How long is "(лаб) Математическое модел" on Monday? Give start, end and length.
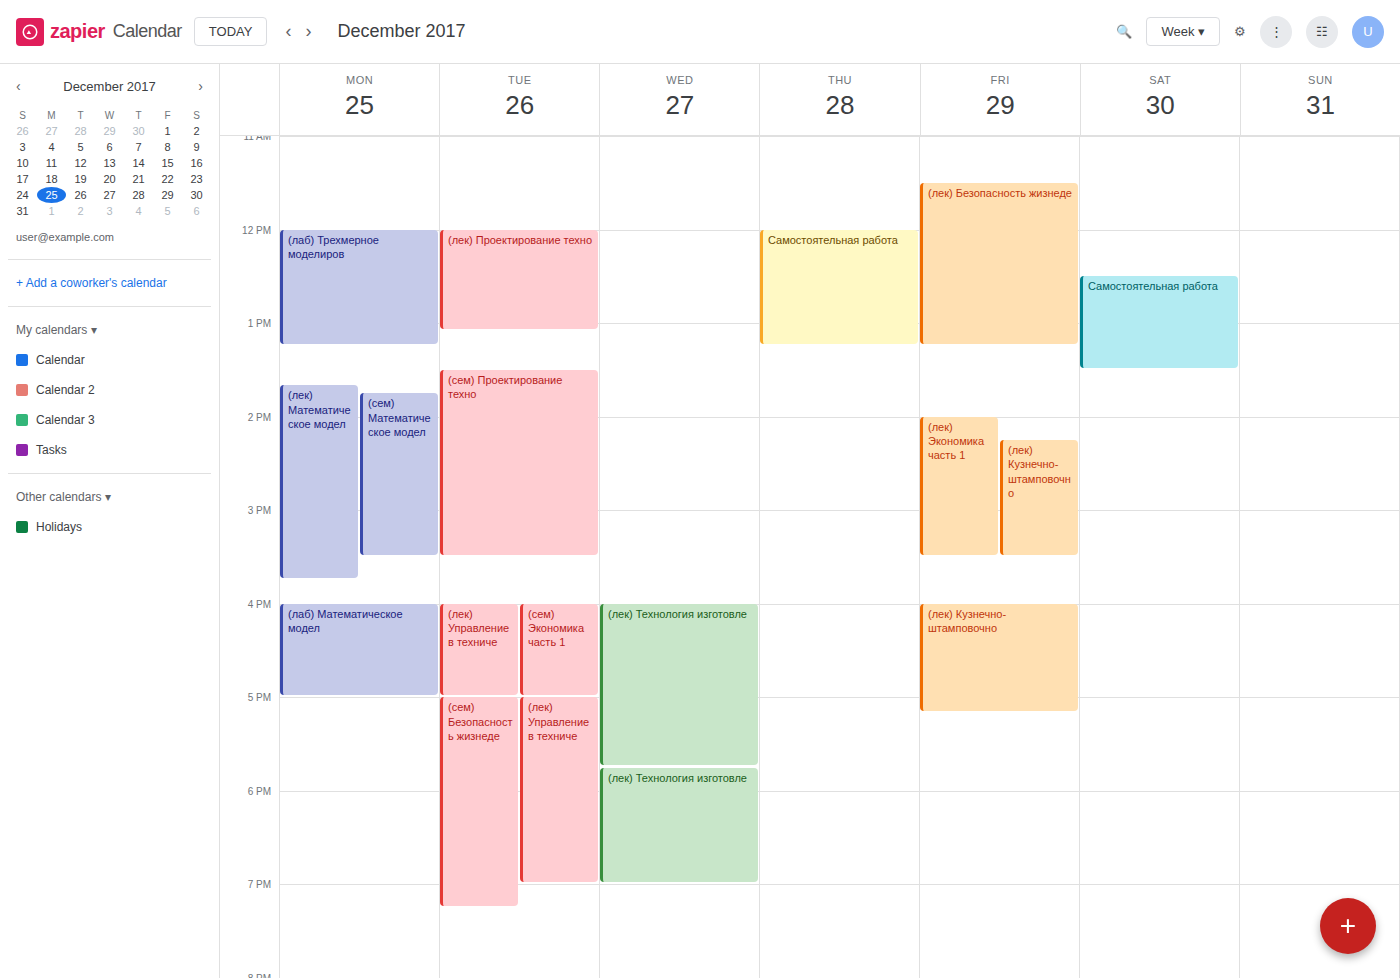
4:00 PM to 5:00 PM, 1 hour